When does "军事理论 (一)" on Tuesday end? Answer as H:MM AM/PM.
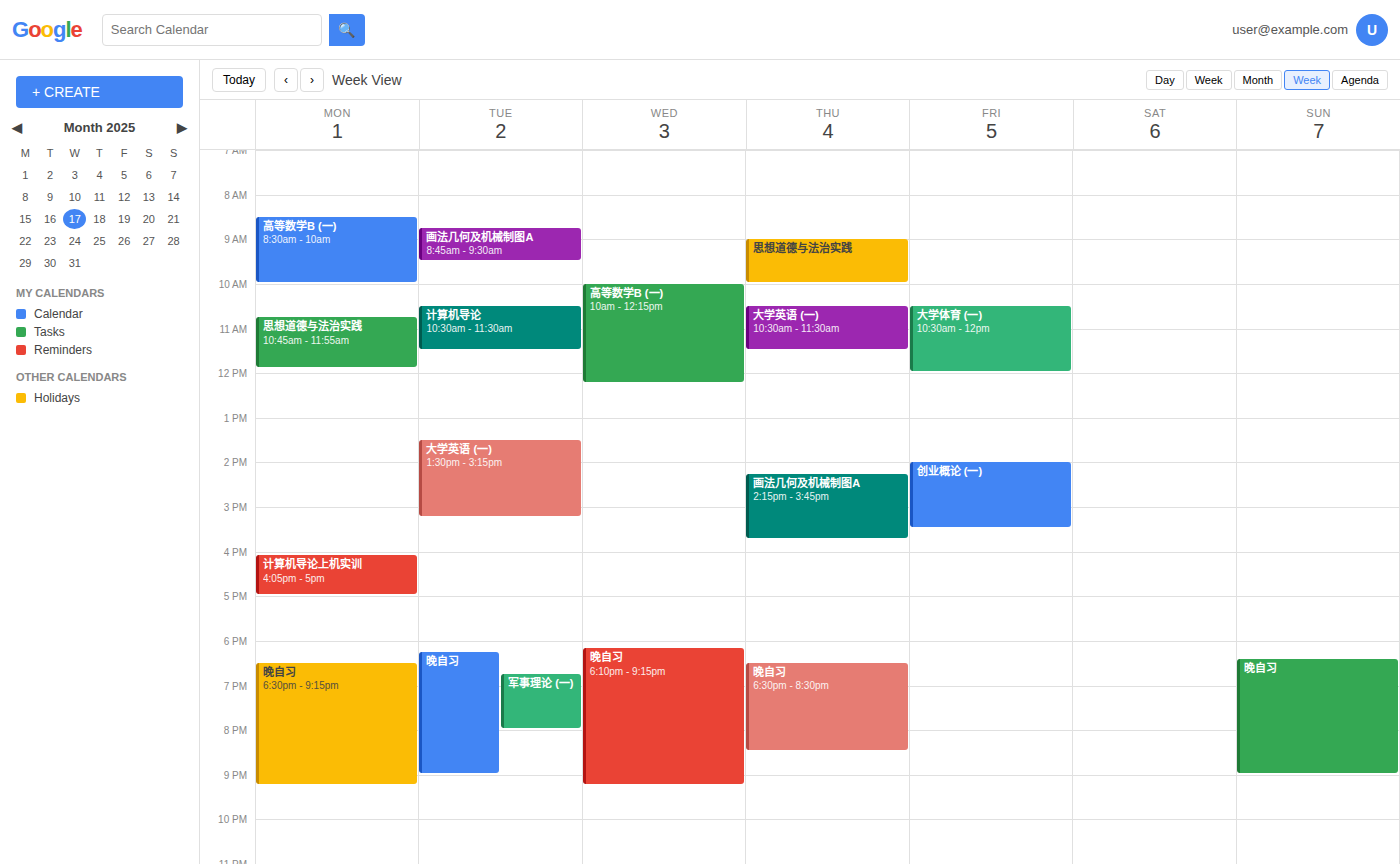
8:00 PM